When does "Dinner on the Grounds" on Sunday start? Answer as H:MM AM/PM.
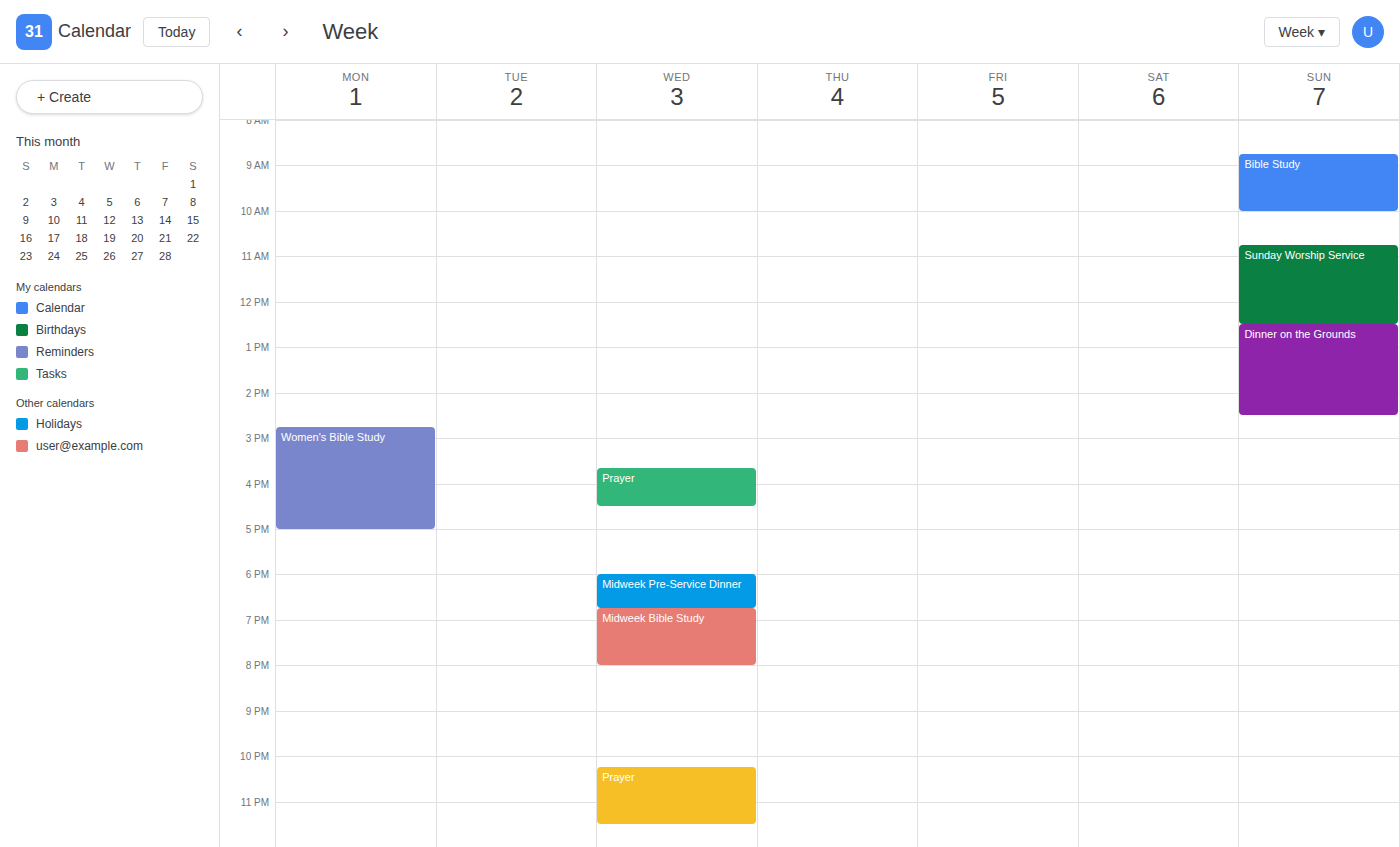
12:30 PM